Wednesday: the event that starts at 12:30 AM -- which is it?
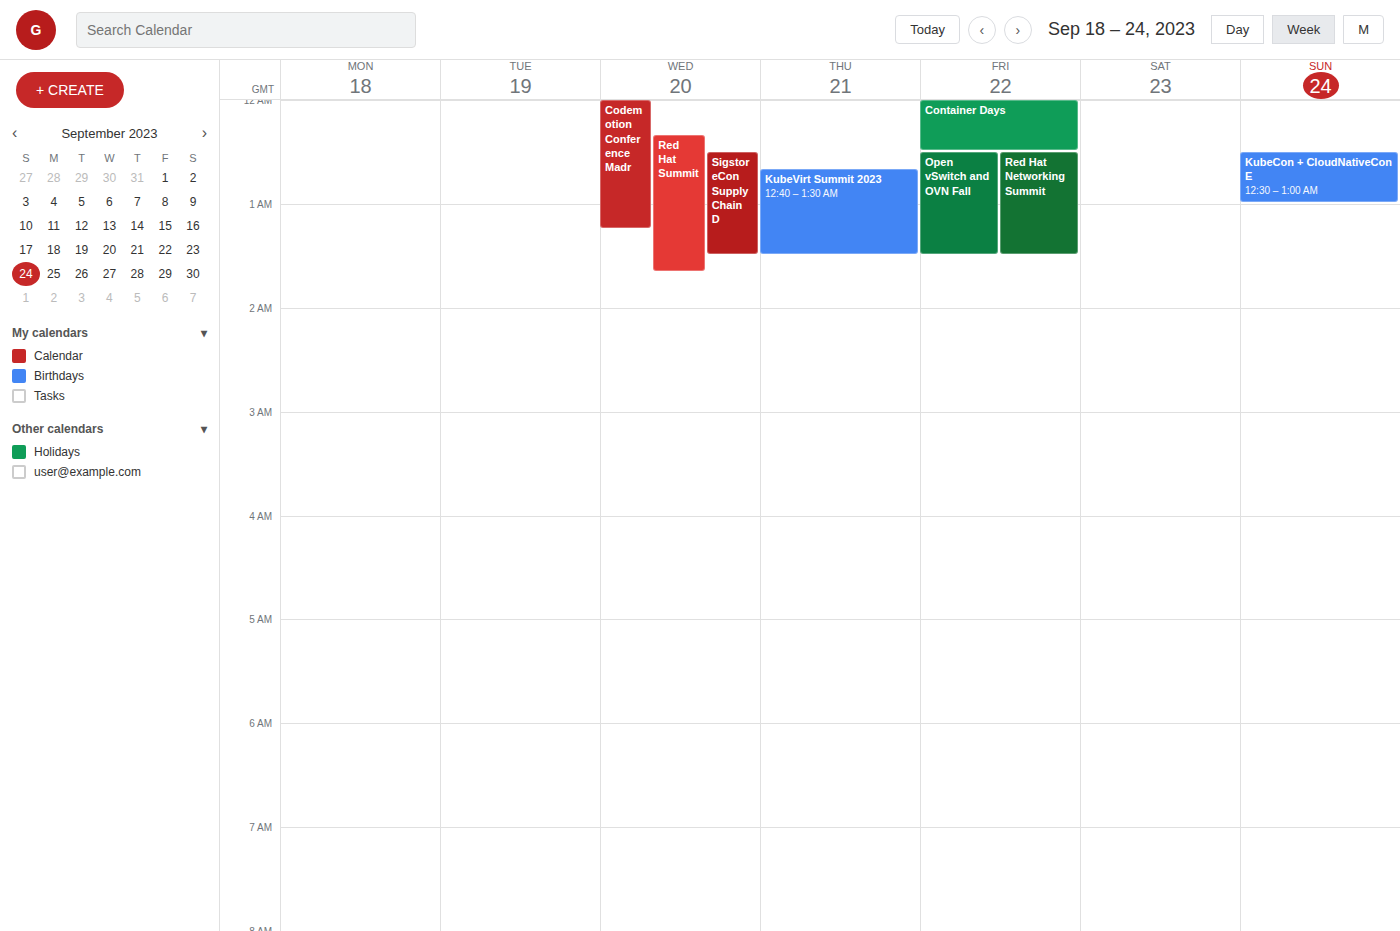
"SigstoreCon Supply Chain D"